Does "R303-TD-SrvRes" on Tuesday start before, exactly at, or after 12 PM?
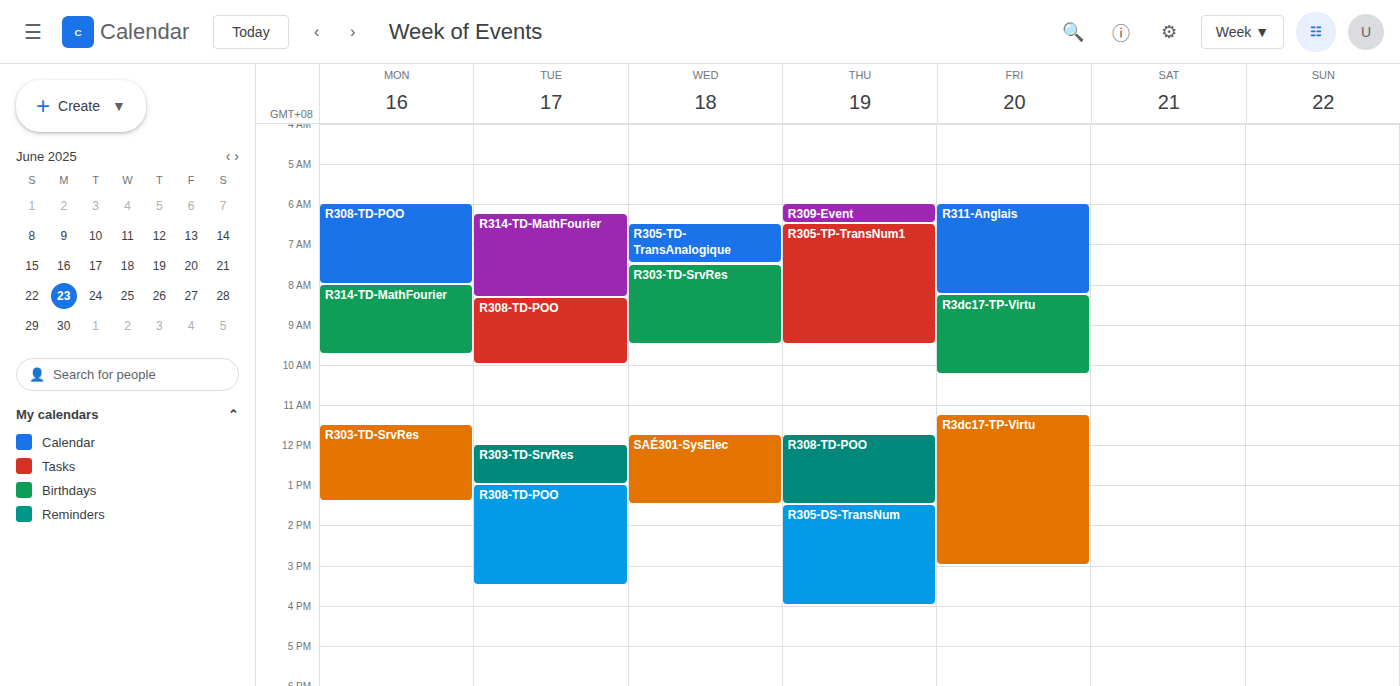
12:00 PM -- exactly at 12 PM, on the 12 PM line.